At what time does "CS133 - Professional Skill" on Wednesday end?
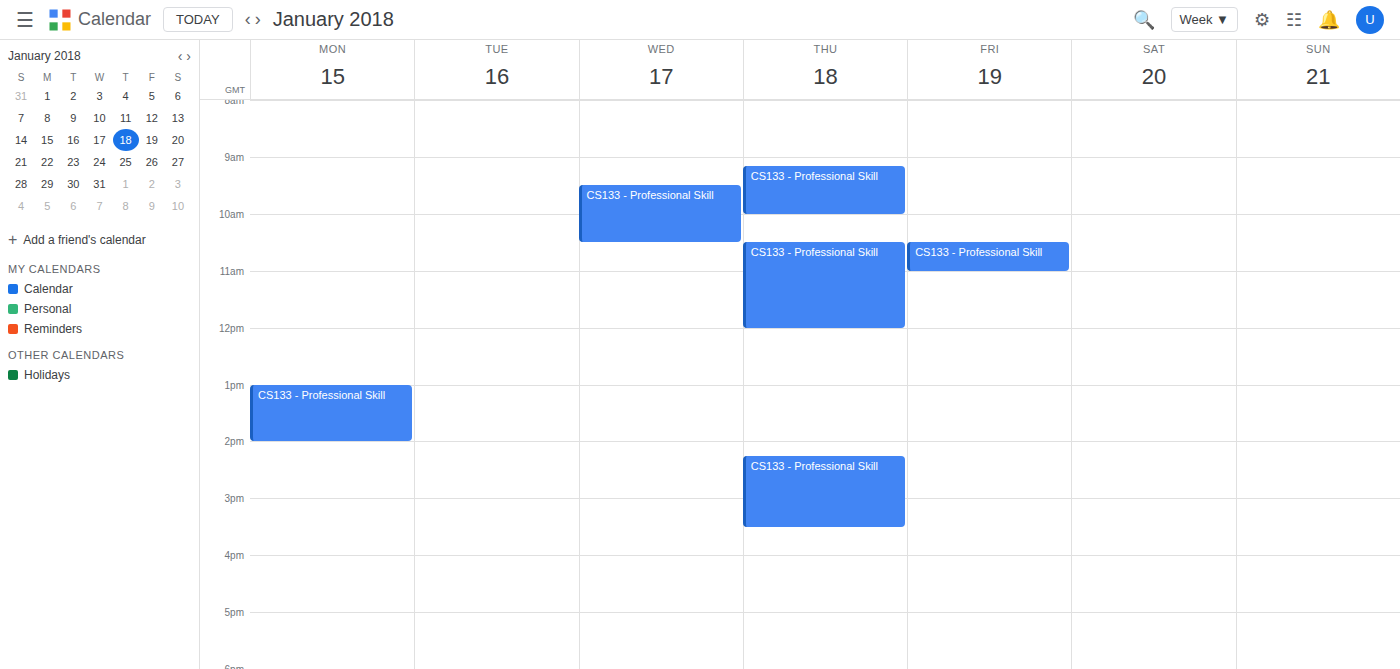
10:30 AM